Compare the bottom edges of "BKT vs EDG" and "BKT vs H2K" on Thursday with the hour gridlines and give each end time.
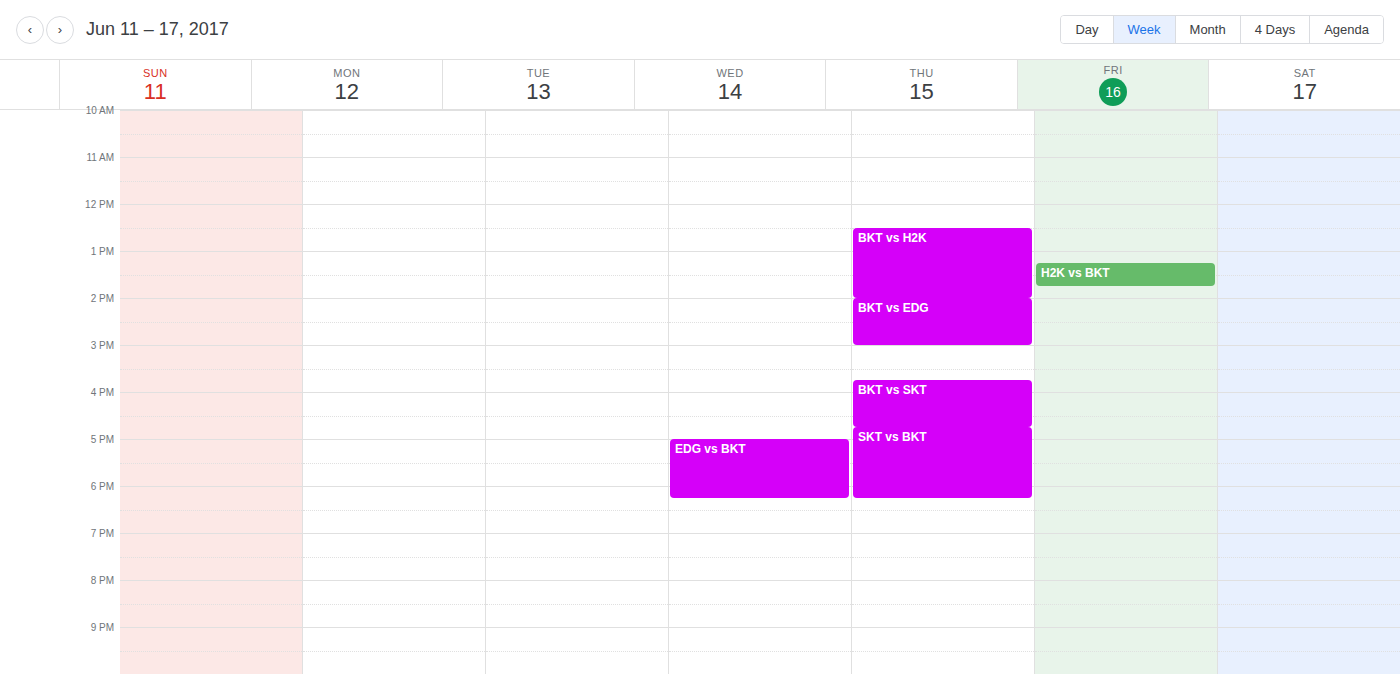
"BKT vs EDG": 3:00 PM, exactly on the 3 PM line. "BKT vs H2K": 2:00 PM, exactly on the 2 PM line.